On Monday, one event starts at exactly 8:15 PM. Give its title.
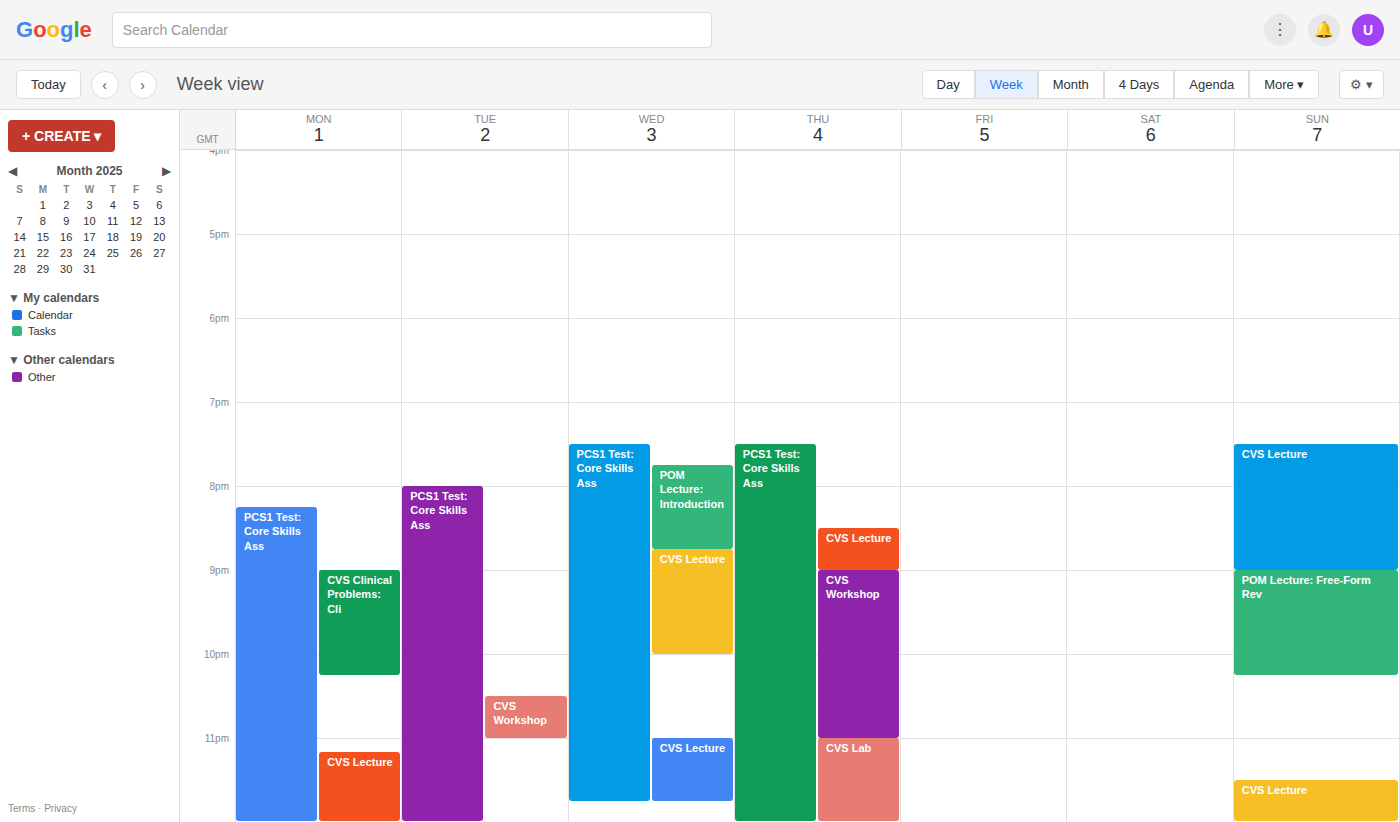
"PCS1 Test: Core Skills Ass"